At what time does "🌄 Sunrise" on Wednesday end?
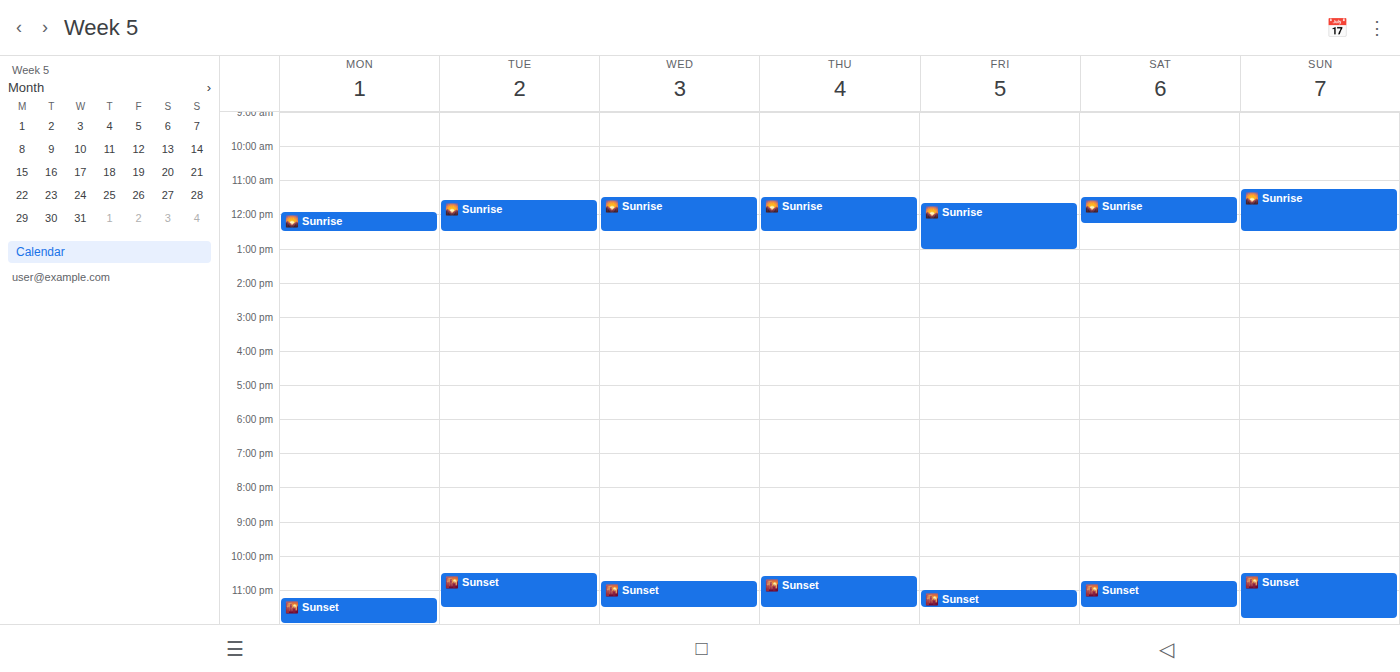
12:30 PM